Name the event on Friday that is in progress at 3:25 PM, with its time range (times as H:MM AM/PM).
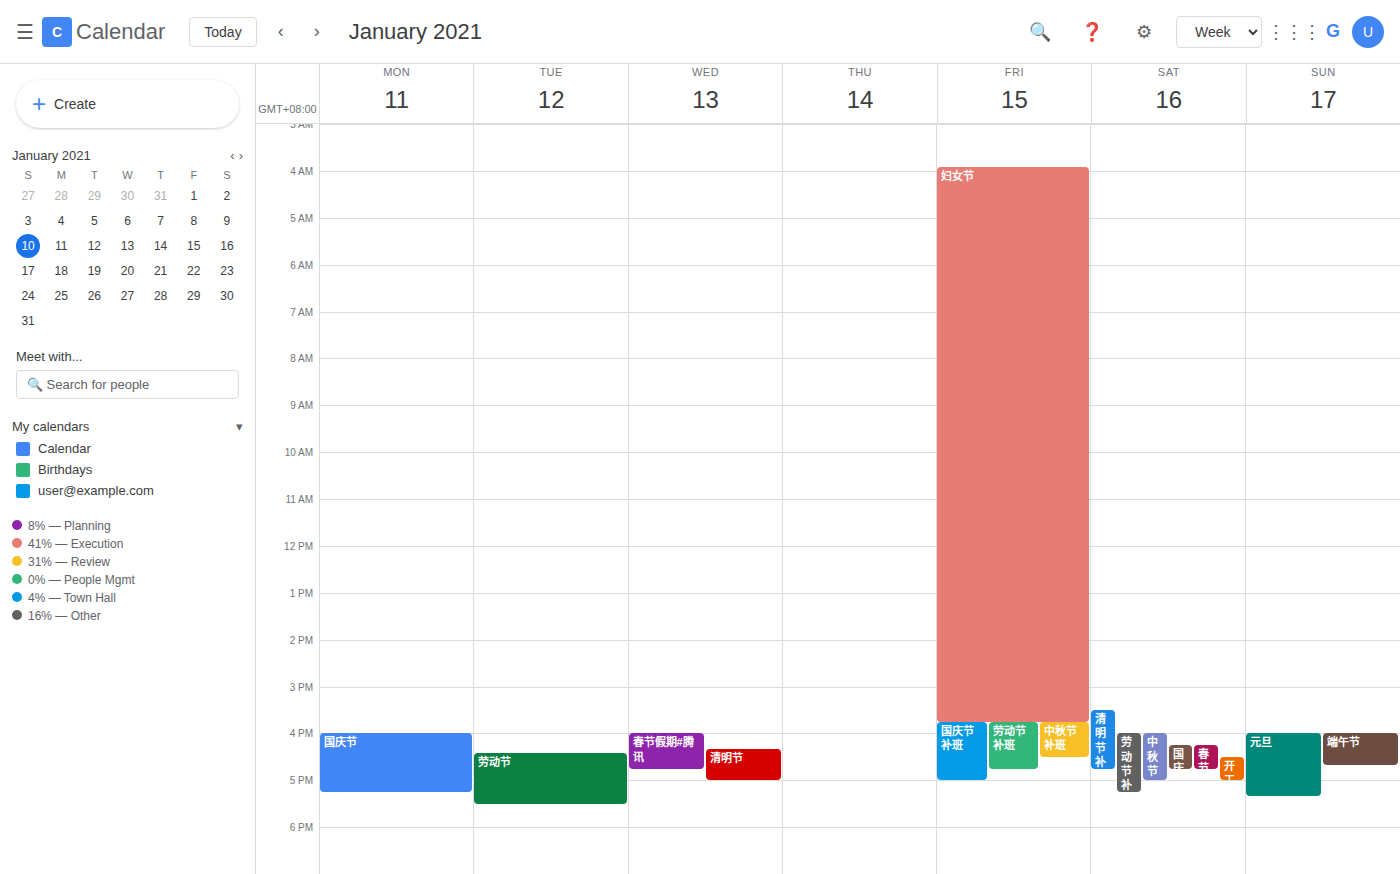
"妇女节", 3:55 AM to 3:45 PM